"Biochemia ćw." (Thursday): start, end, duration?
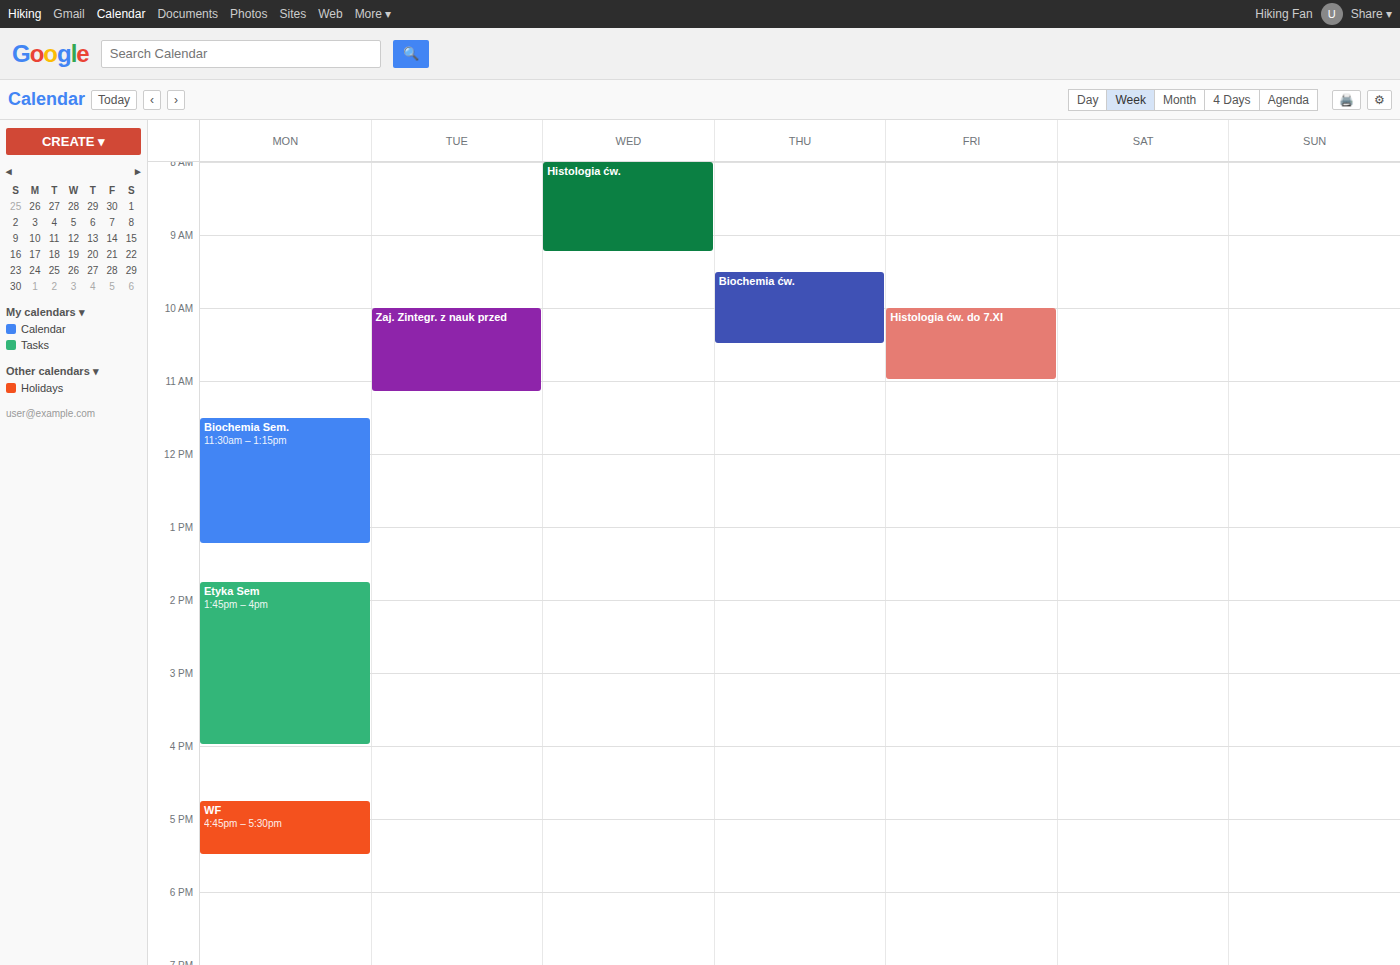
9:30 AM to 10:30 AM, 1 hour